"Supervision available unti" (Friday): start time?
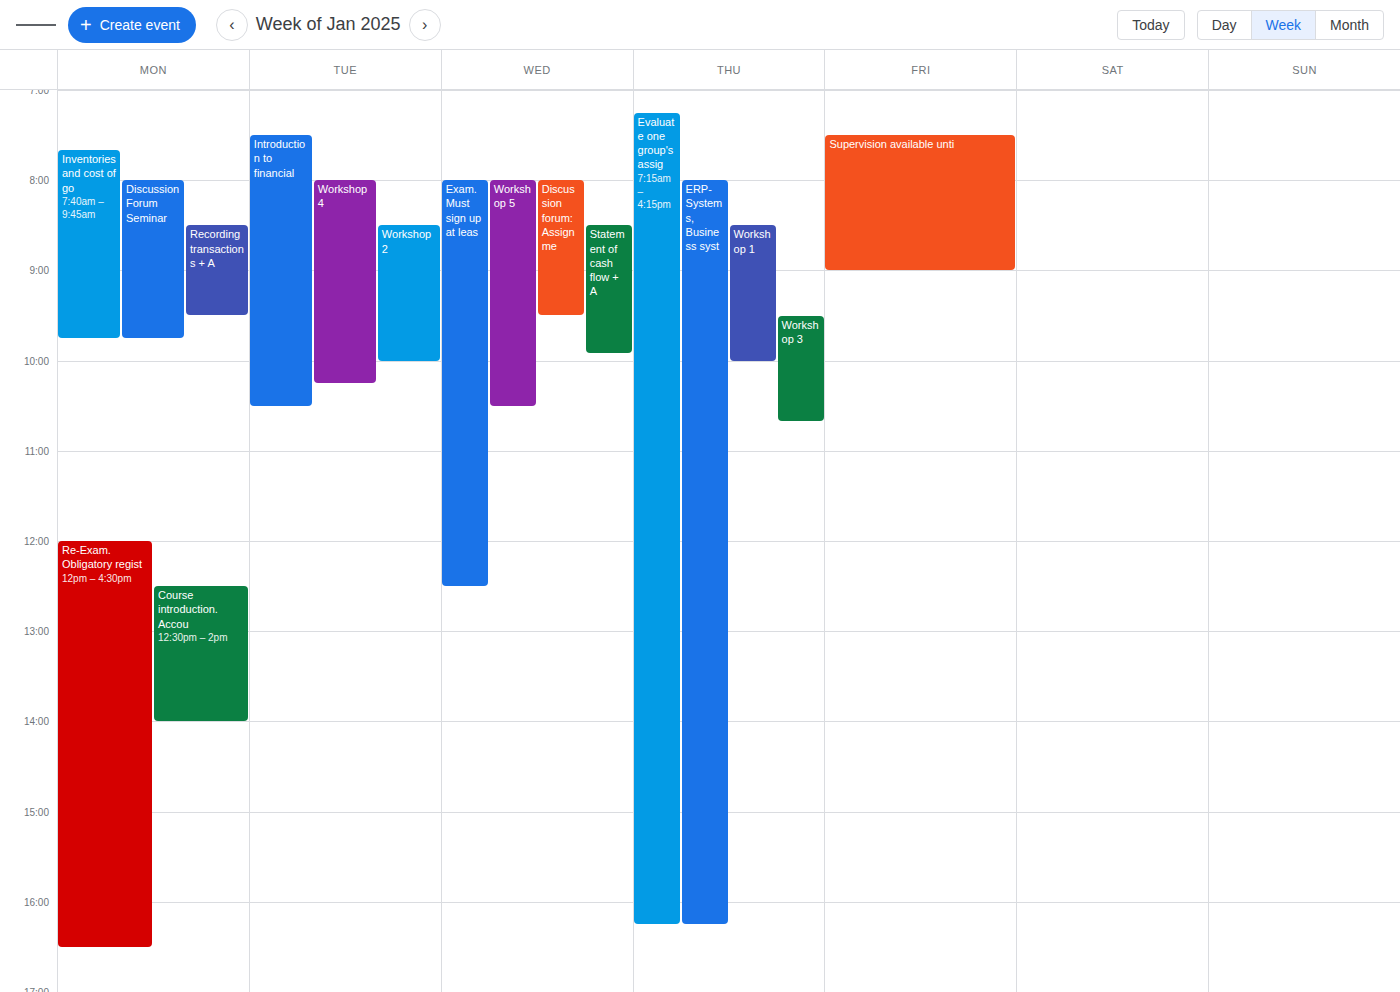
7:30 AM